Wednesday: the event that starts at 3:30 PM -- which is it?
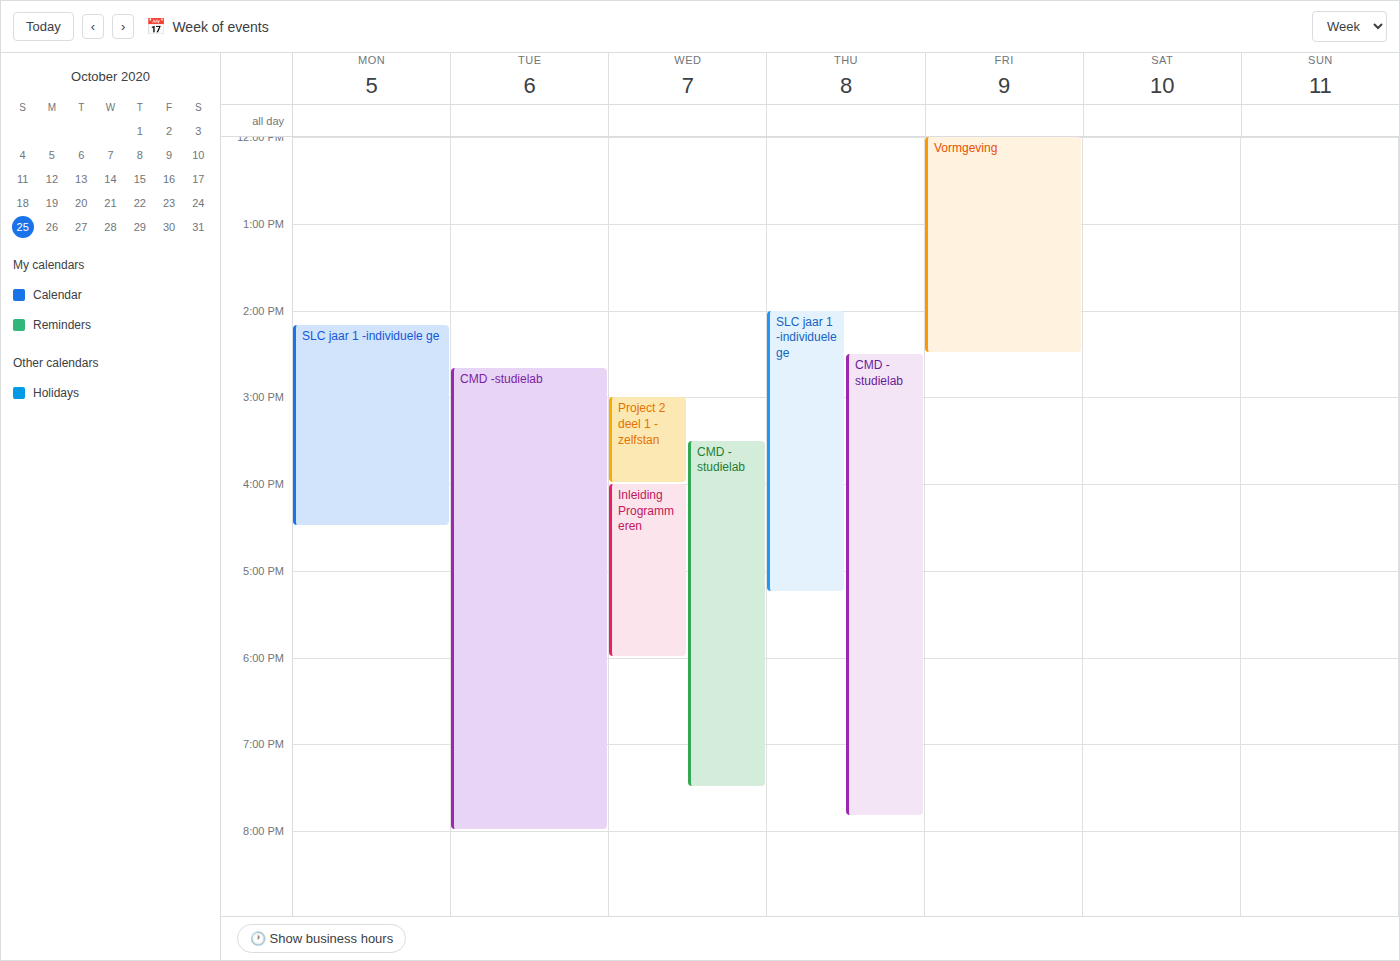
"CMD -studielab"